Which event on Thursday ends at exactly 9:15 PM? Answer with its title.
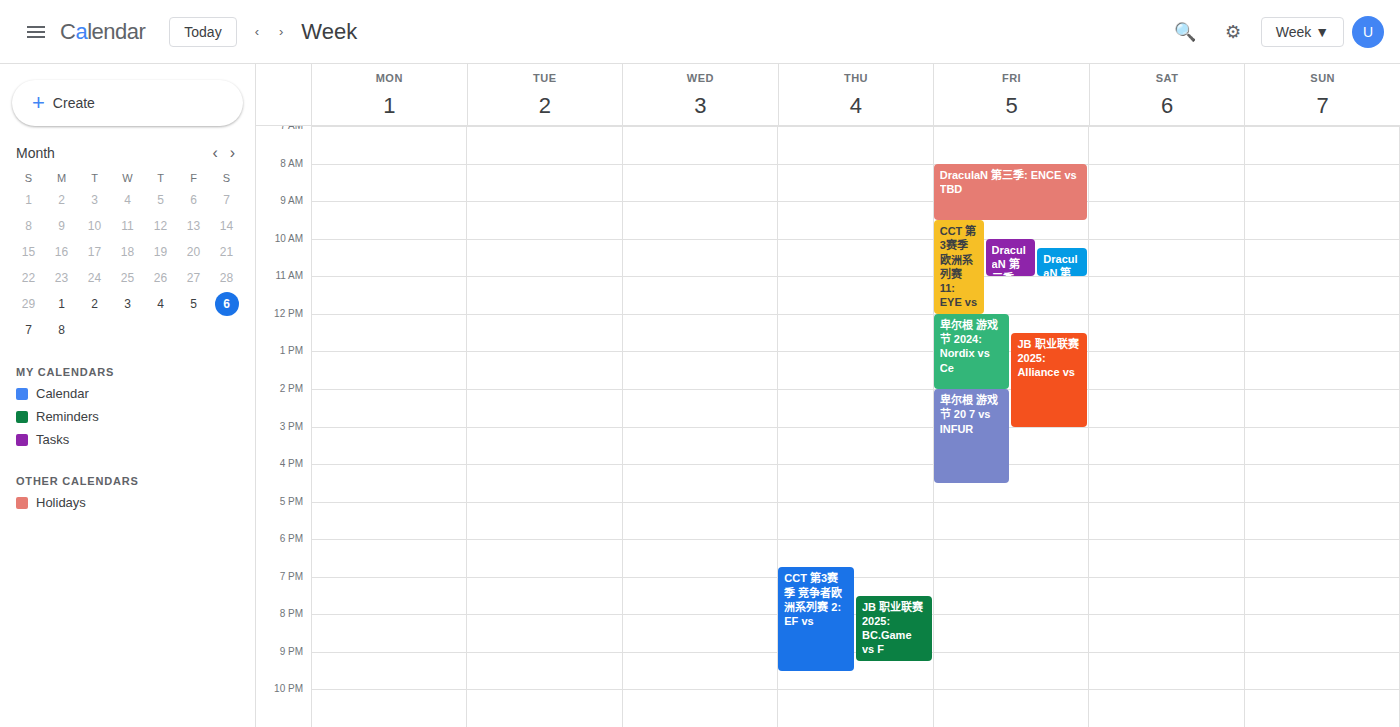
"JB 职业联赛 2025: BC.Game vs F"